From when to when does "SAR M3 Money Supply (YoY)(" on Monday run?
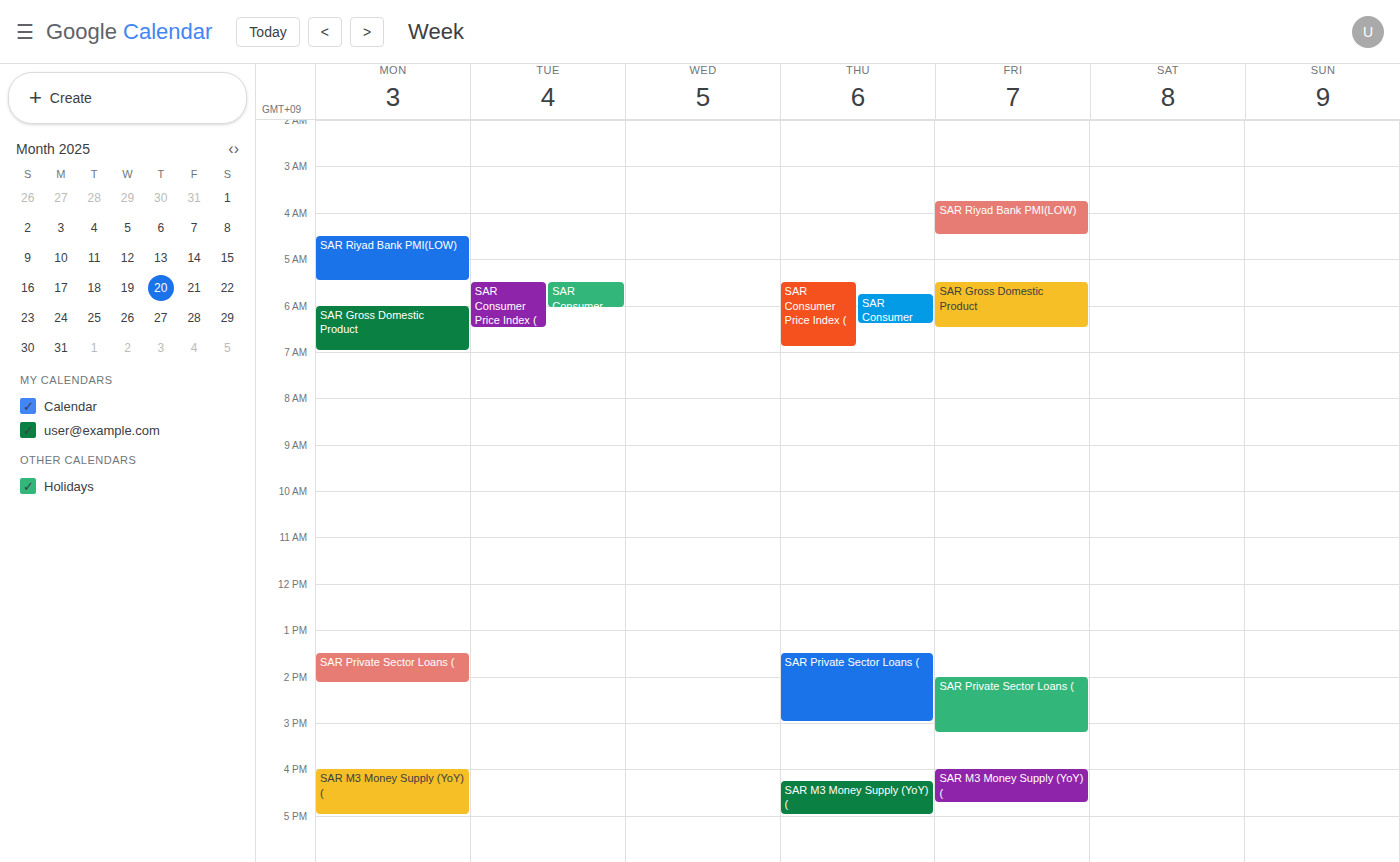
4:00 PM to 5:00 PM